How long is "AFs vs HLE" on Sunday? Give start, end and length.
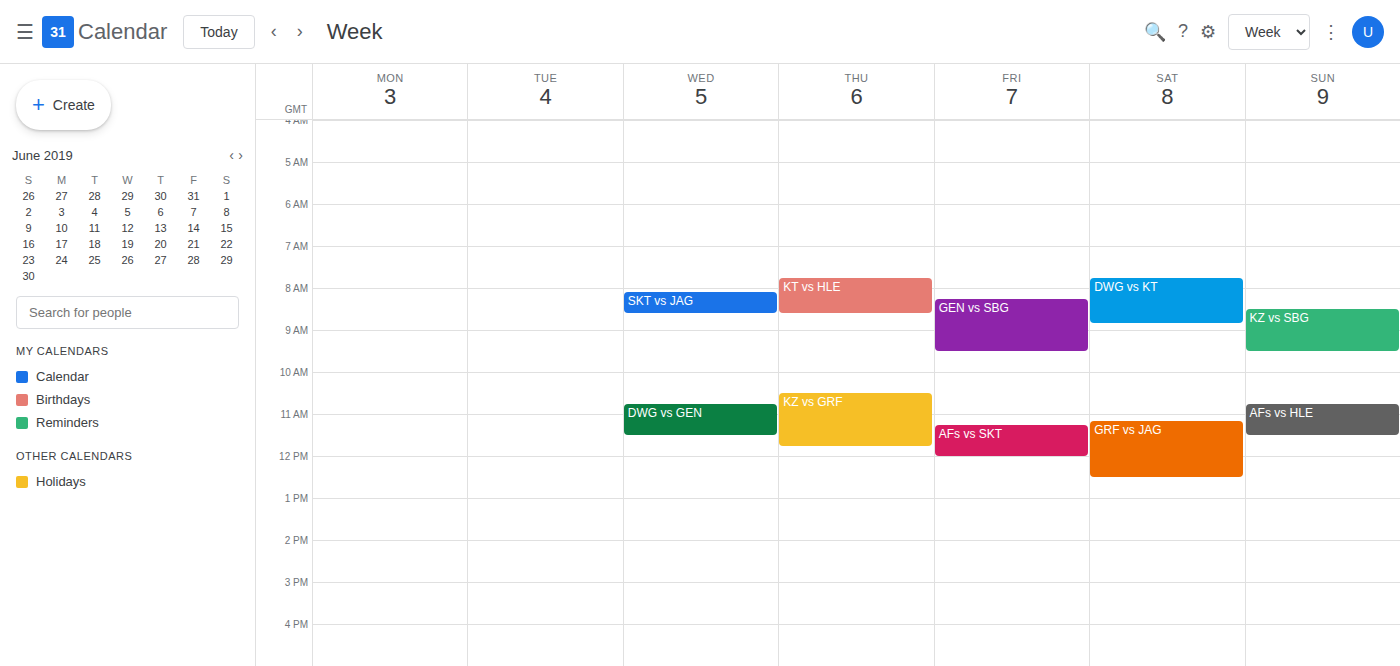
10:45 AM to 11:30 AM, 45 minutes